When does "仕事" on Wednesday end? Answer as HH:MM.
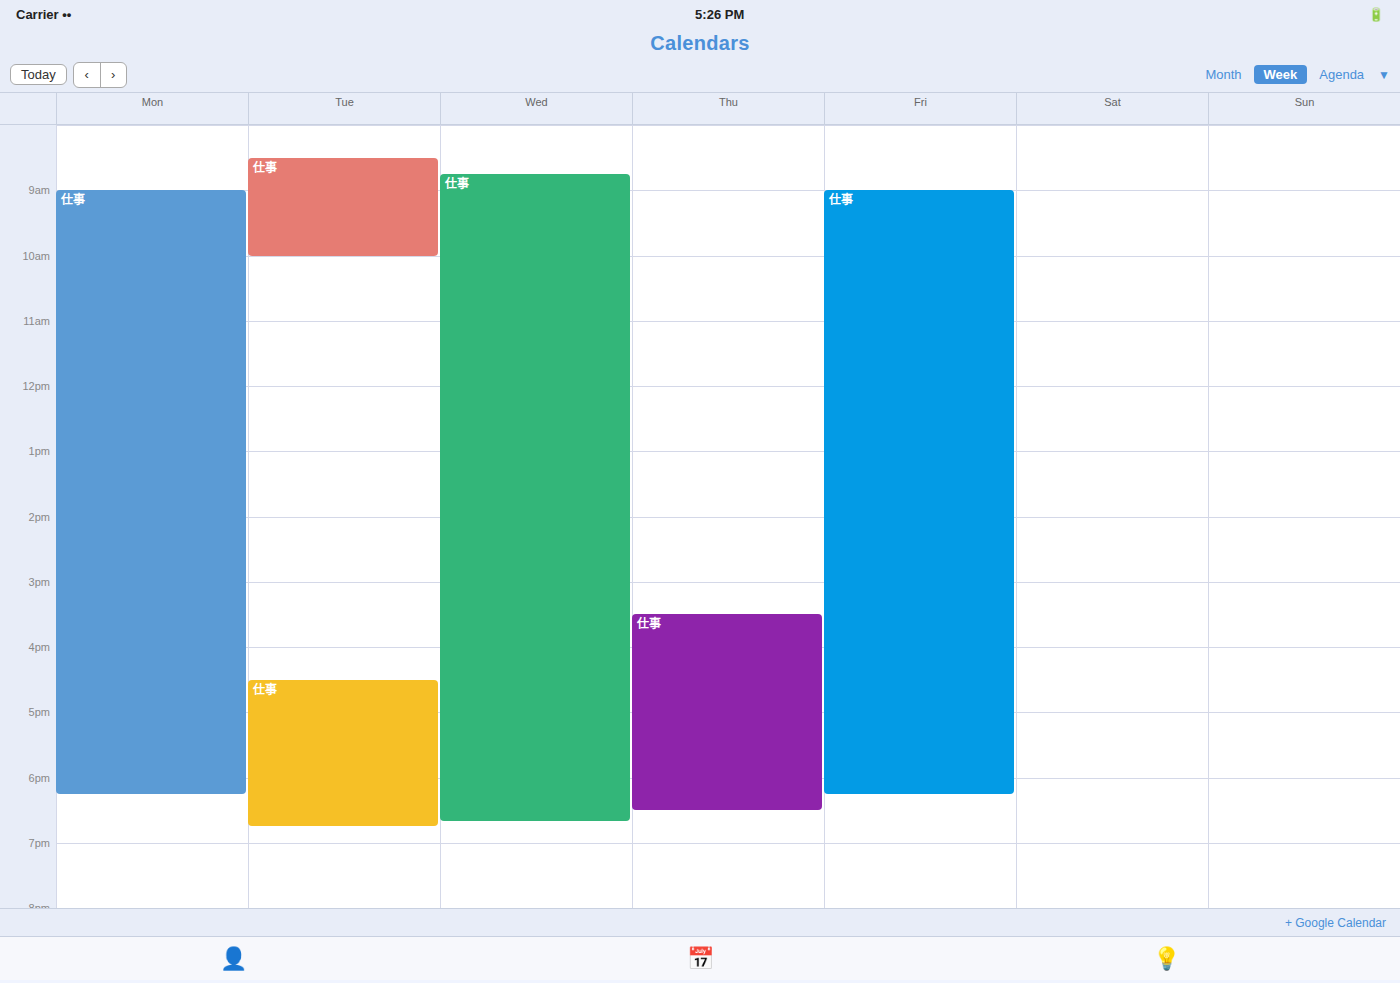
18:40